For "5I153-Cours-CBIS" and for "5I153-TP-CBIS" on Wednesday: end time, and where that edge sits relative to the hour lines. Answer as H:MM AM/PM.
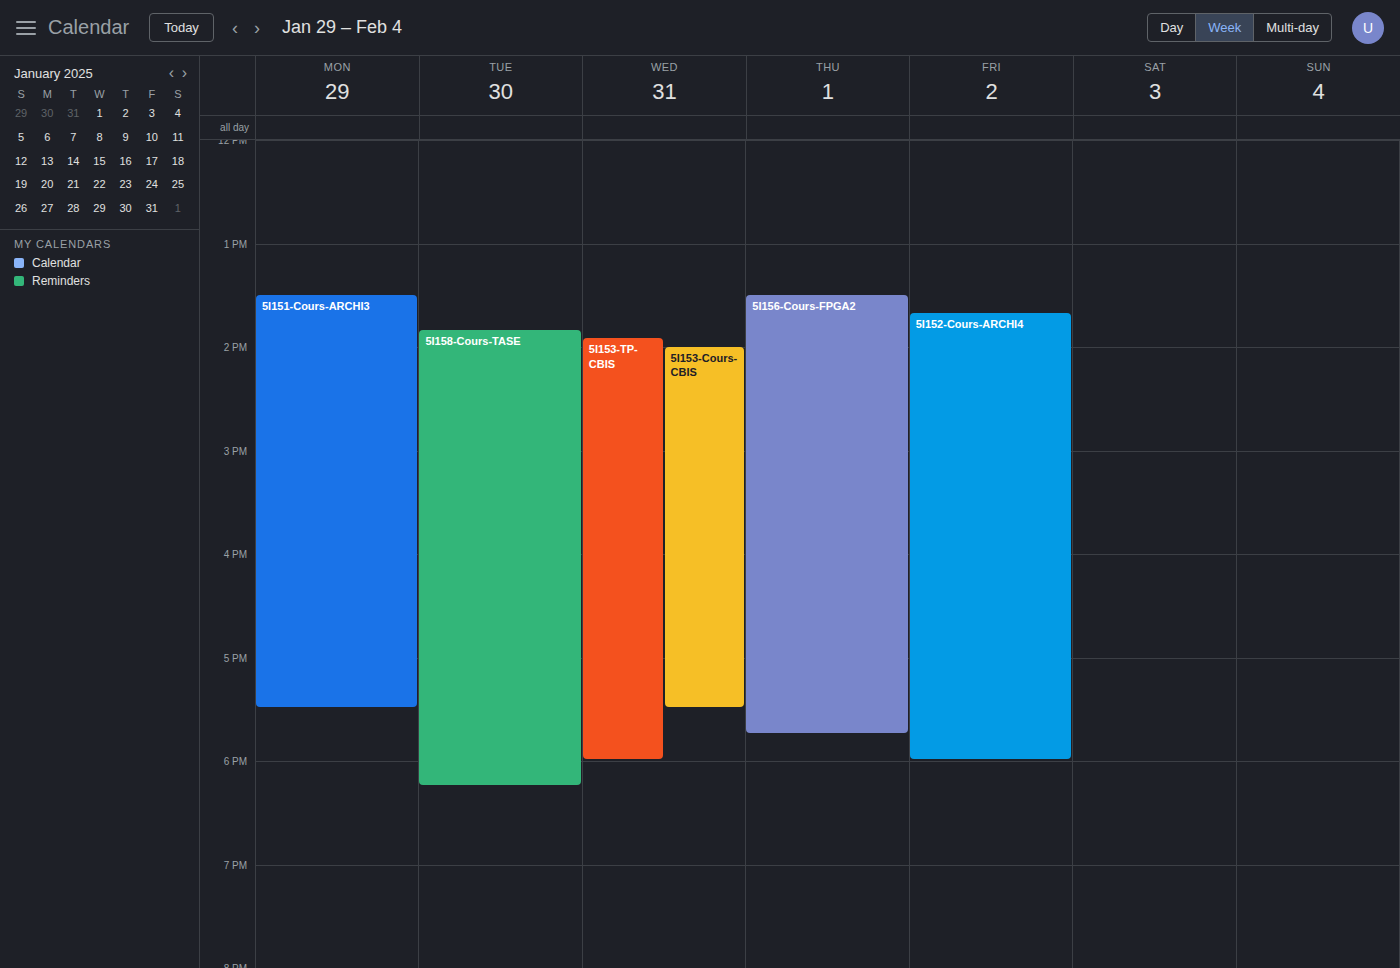
"5I153-Cours-CBIS": 5:30 PM, halfway between the 5 PM and 6 PM lines. "5I153-TP-CBIS": 6:00 PM, exactly on the 6 PM line.